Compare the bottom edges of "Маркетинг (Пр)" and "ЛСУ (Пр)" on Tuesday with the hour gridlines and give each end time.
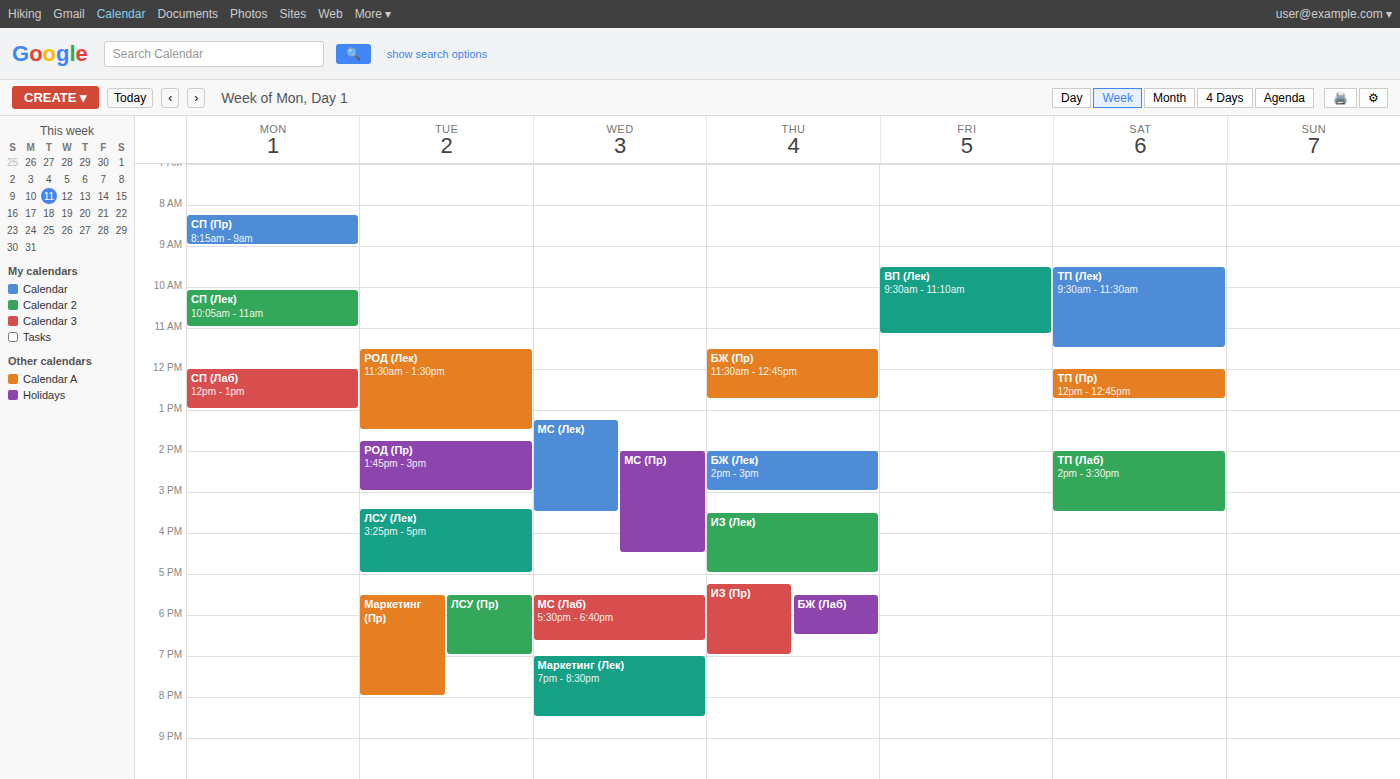
"Маркетинг (Пр)": 8:00 PM, exactly on the 8 PM line. "ЛСУ (Пр)": 7:00 PM, exactly on the 7 PM line.